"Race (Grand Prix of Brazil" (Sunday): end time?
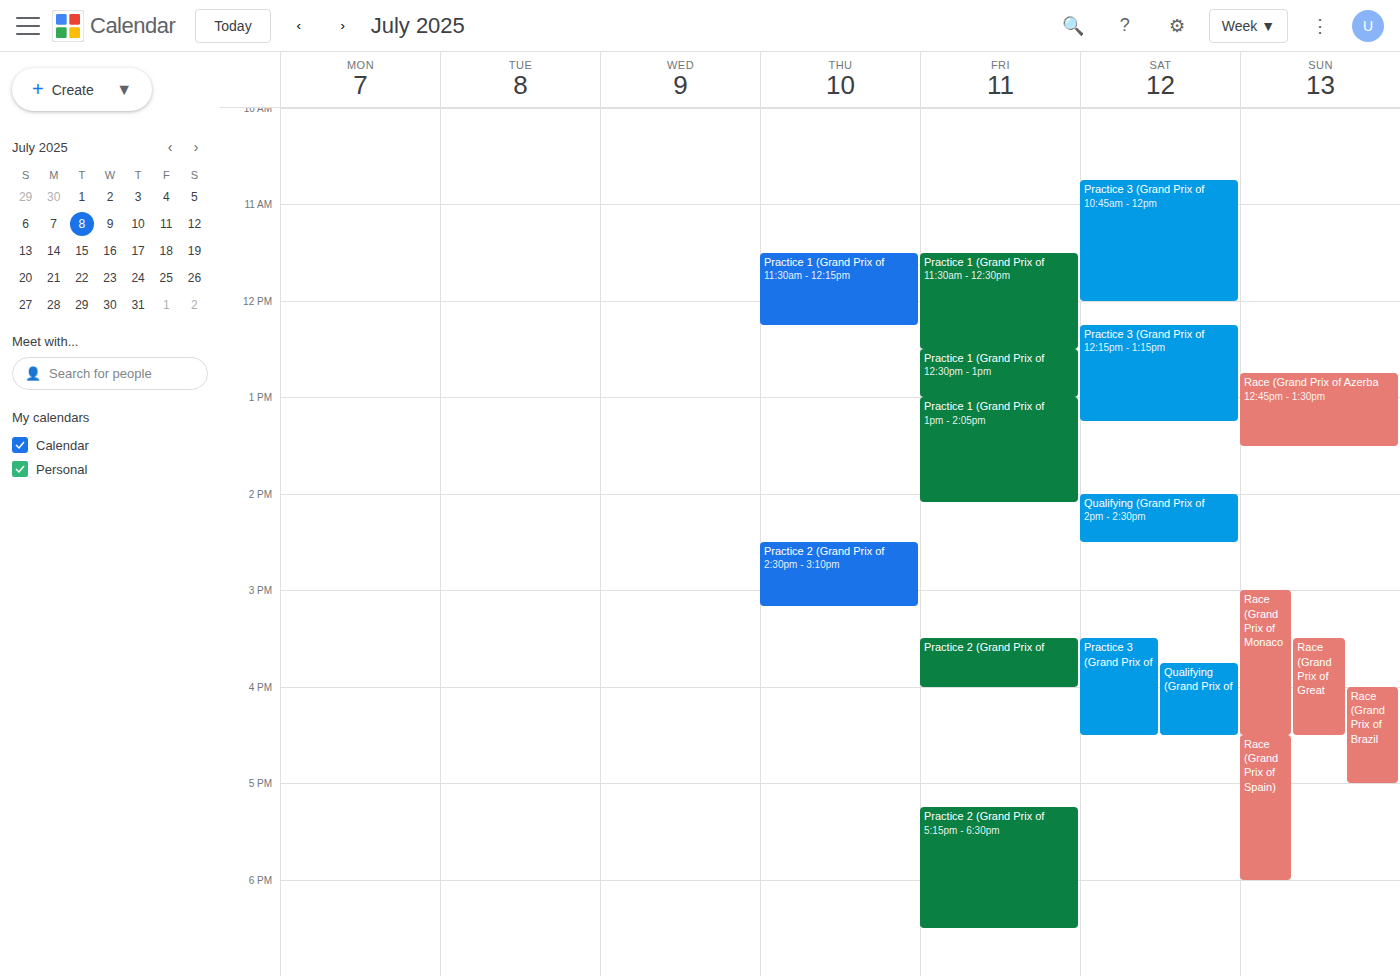
5:00 PM